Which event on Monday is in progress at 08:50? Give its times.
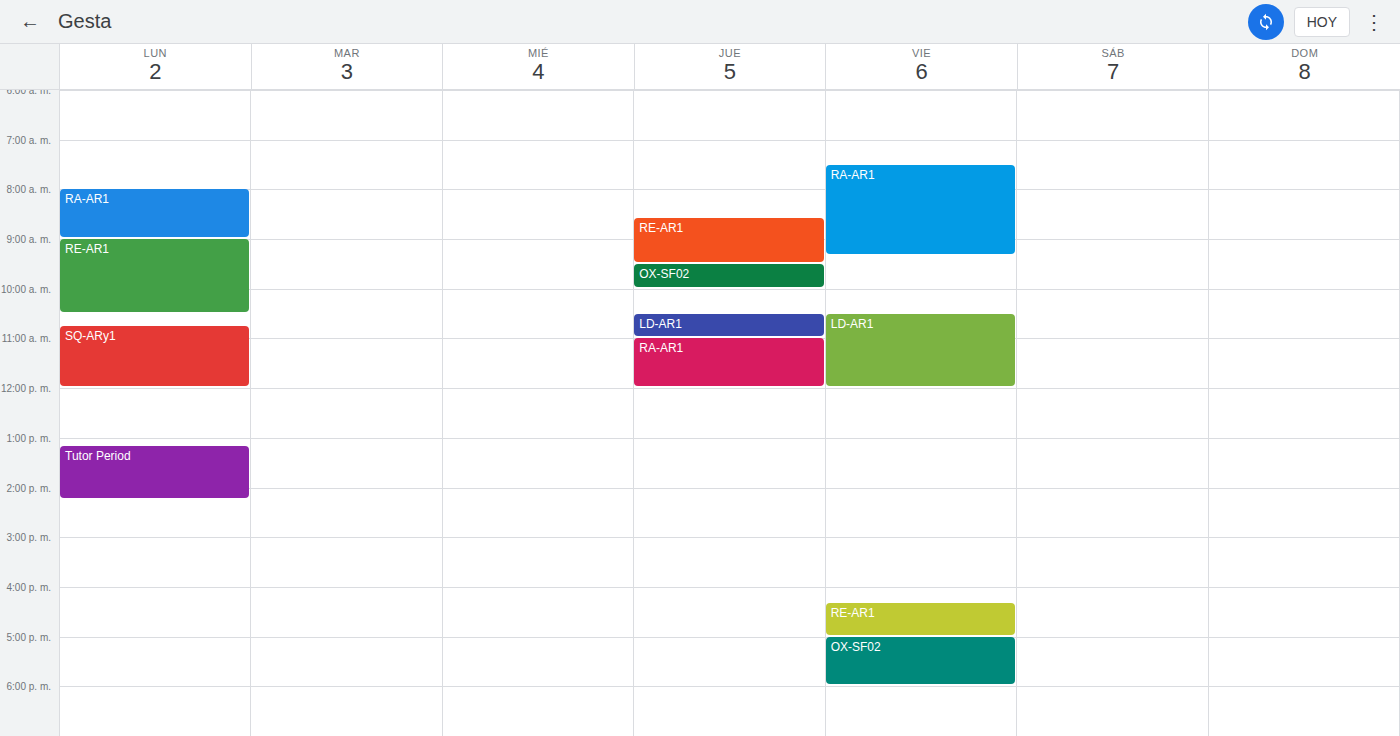
"RA-AR1", 08:00 to 09:00